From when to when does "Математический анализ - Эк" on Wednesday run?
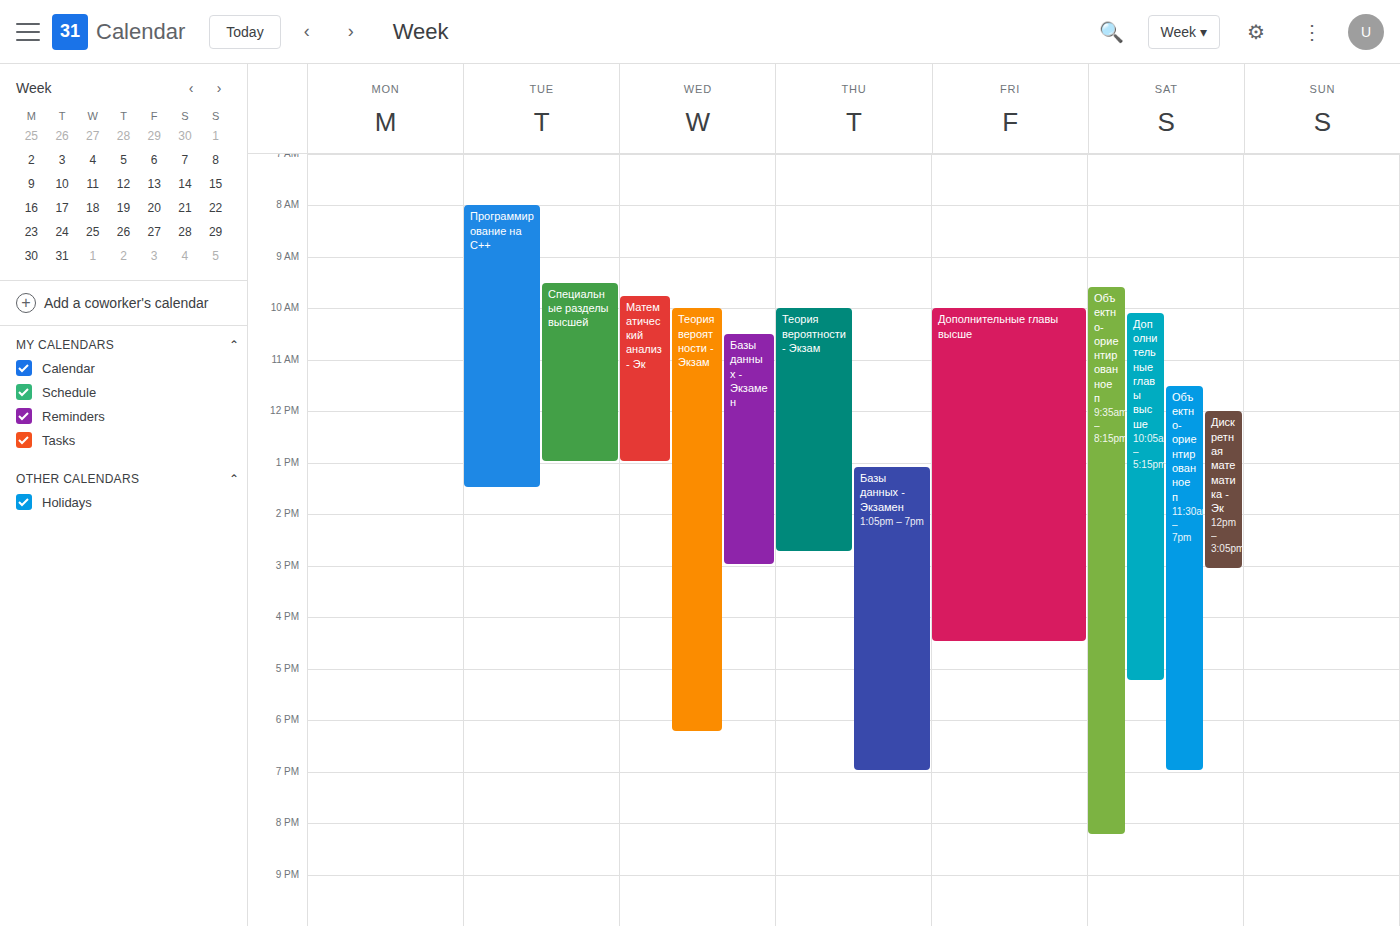
9:45 AM to 1:00 PM